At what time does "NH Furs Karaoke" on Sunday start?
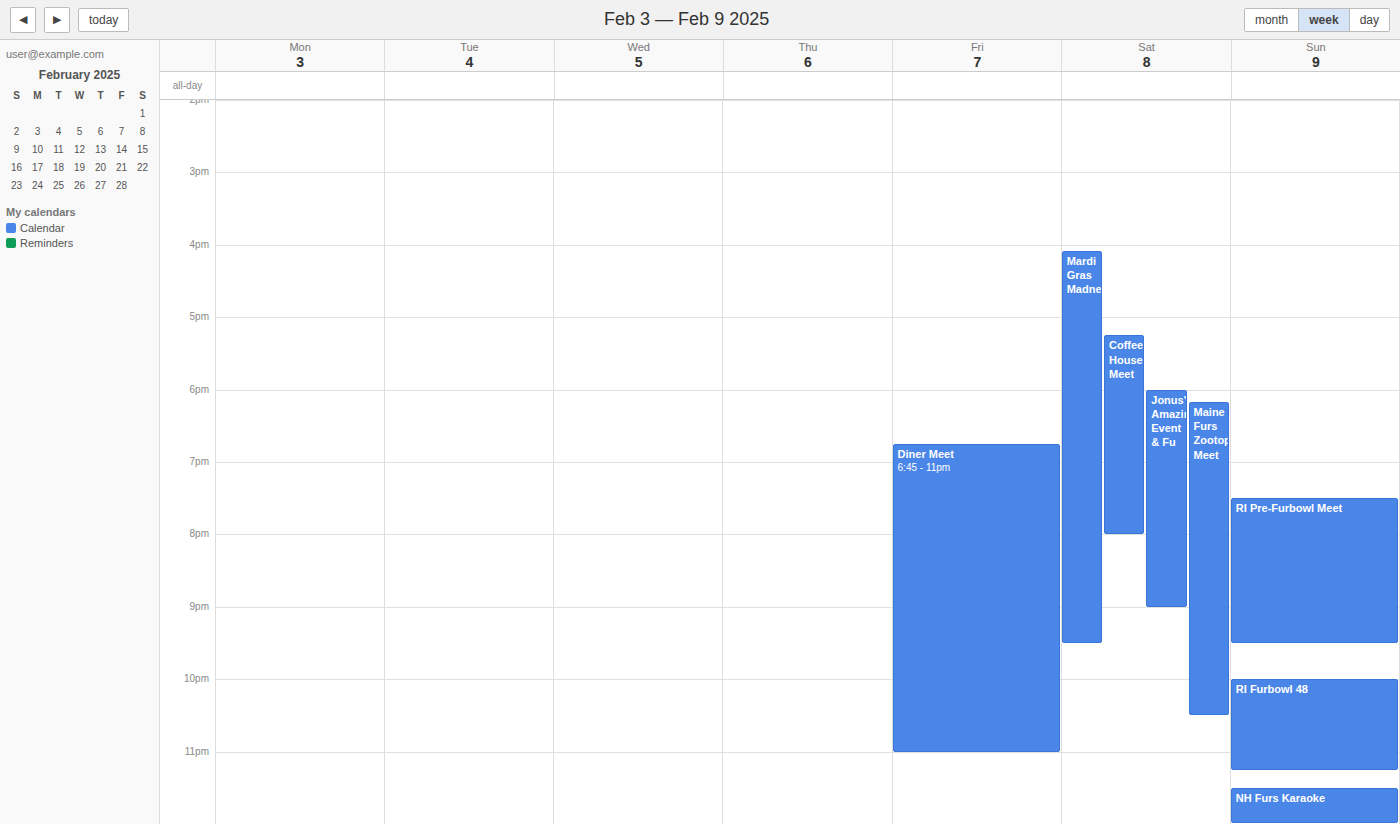
11:30 PM